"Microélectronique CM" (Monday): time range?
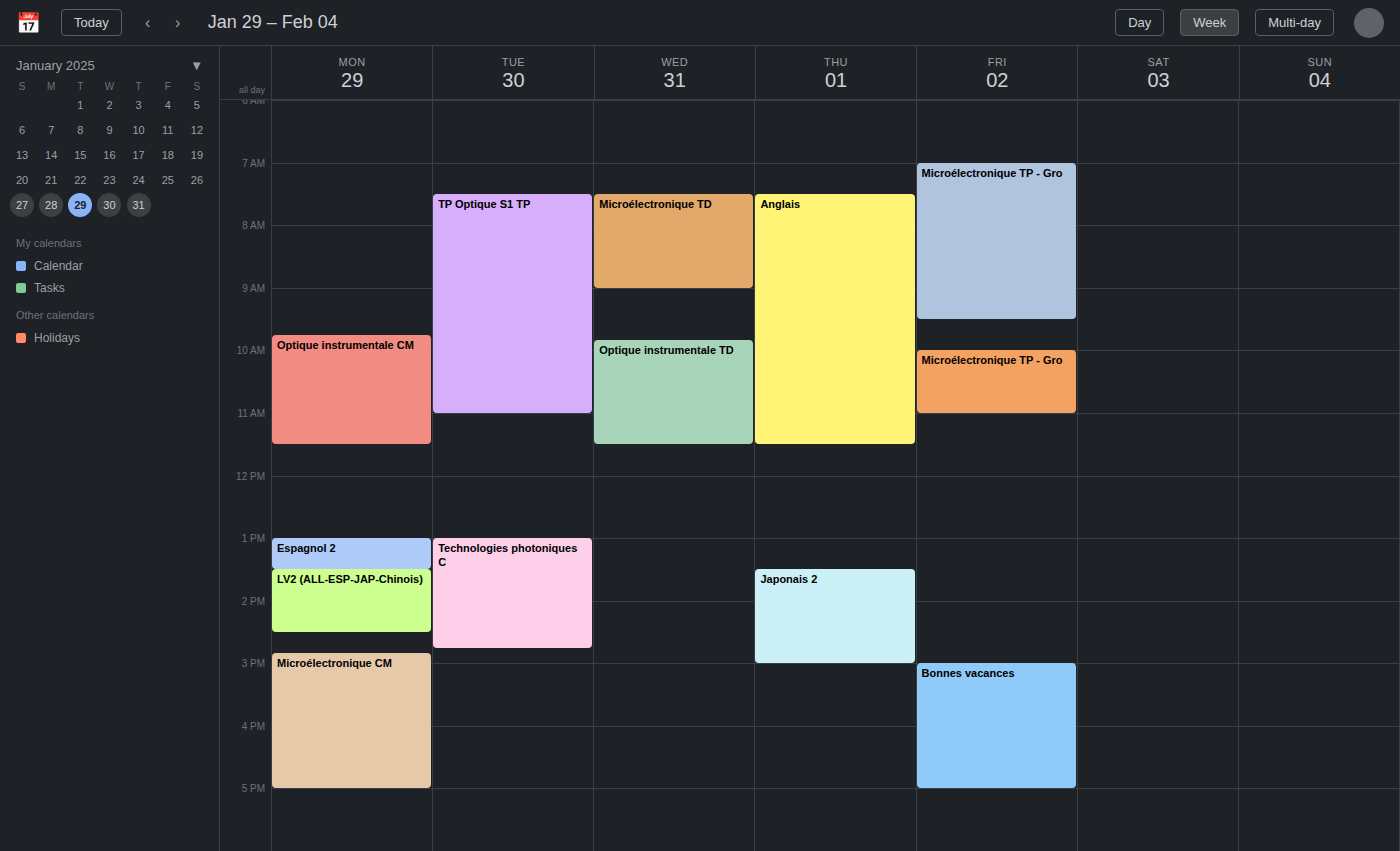
2:50 PM to 5:00 PM